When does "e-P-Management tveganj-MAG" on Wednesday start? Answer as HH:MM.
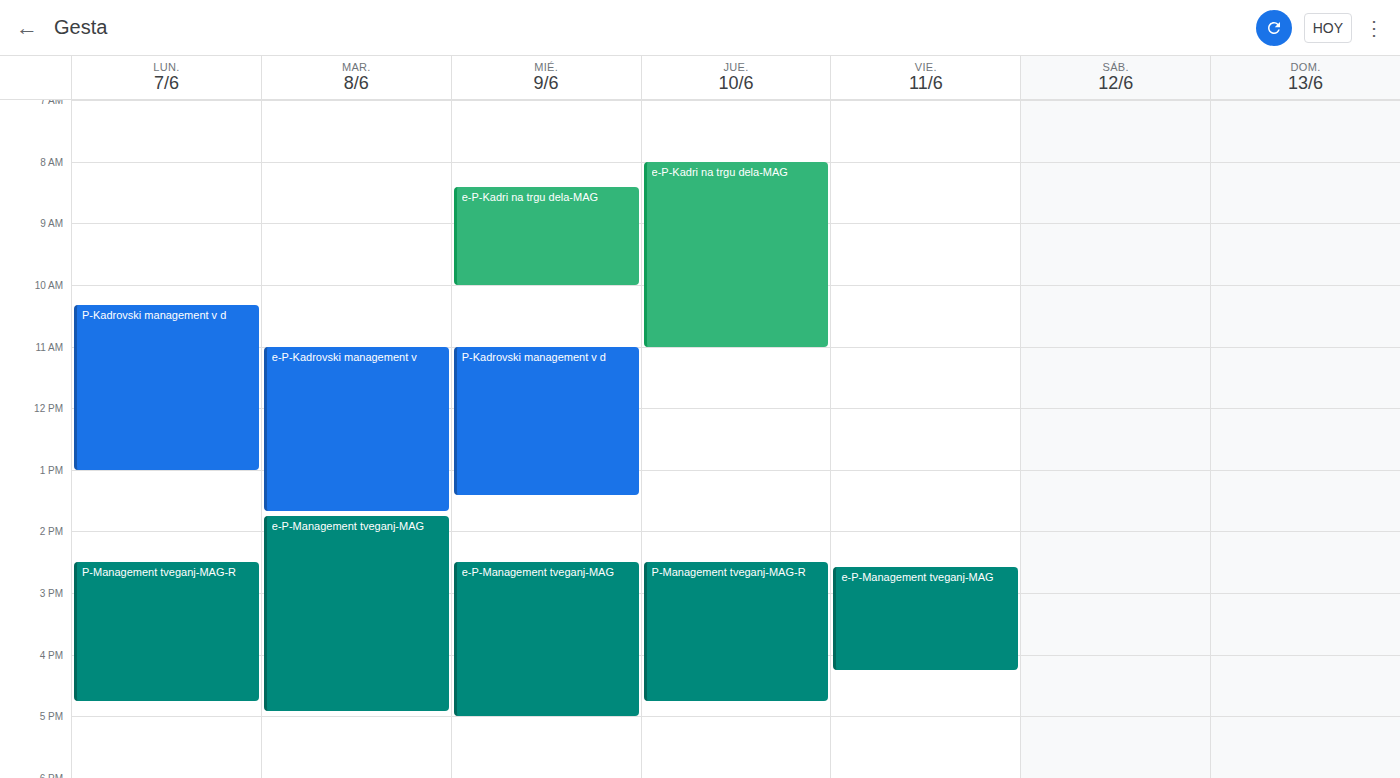
14:30